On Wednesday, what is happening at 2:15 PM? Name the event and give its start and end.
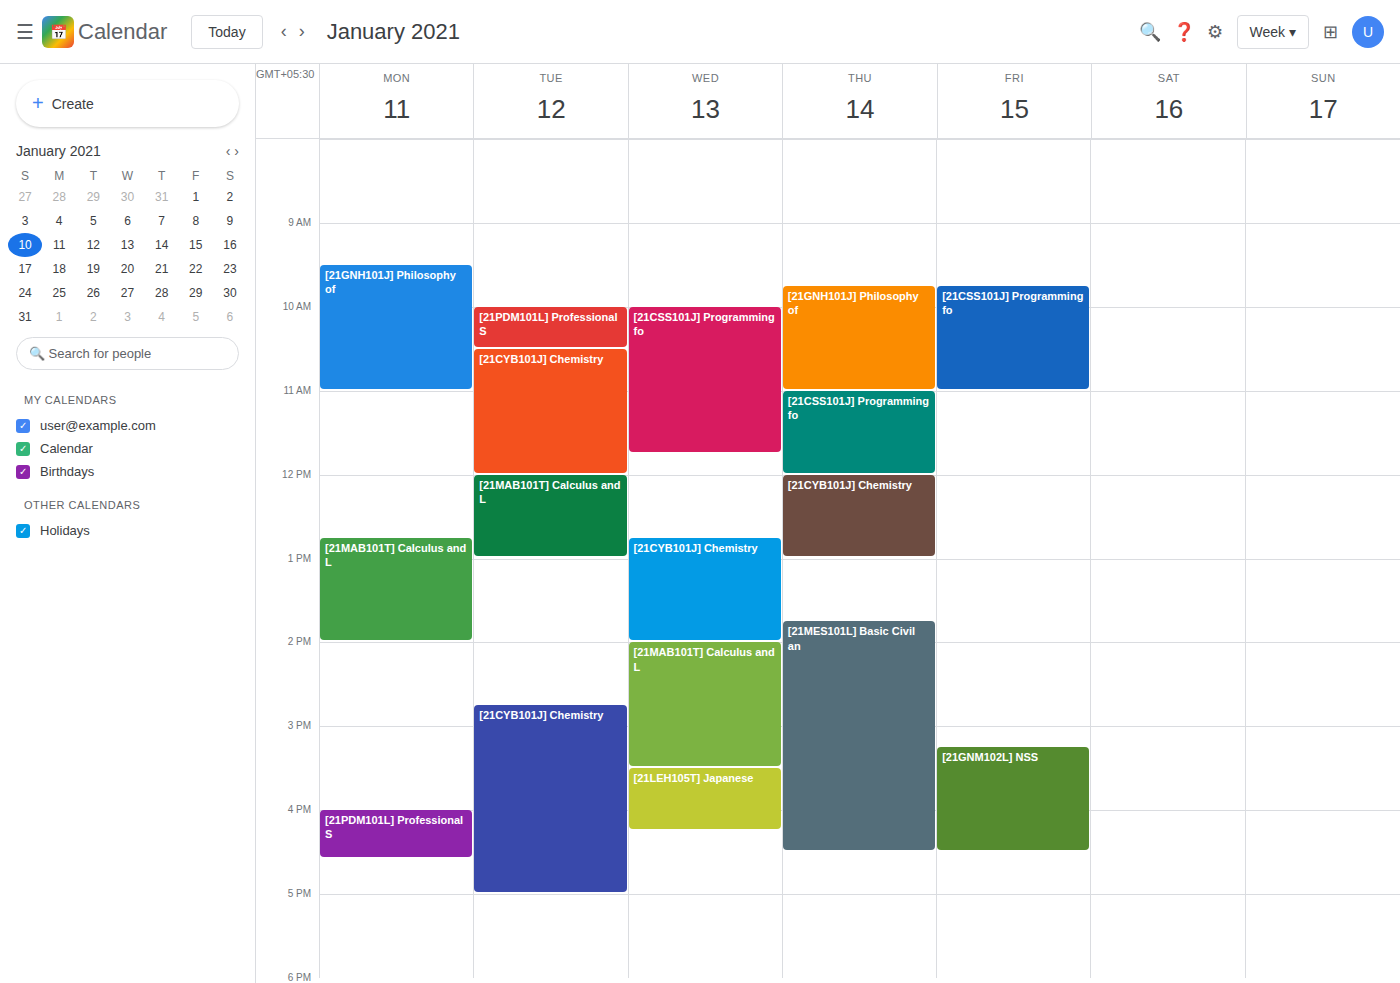
"[21MAB101T] Calculus and L", 2:00 PM to 3:30 PM